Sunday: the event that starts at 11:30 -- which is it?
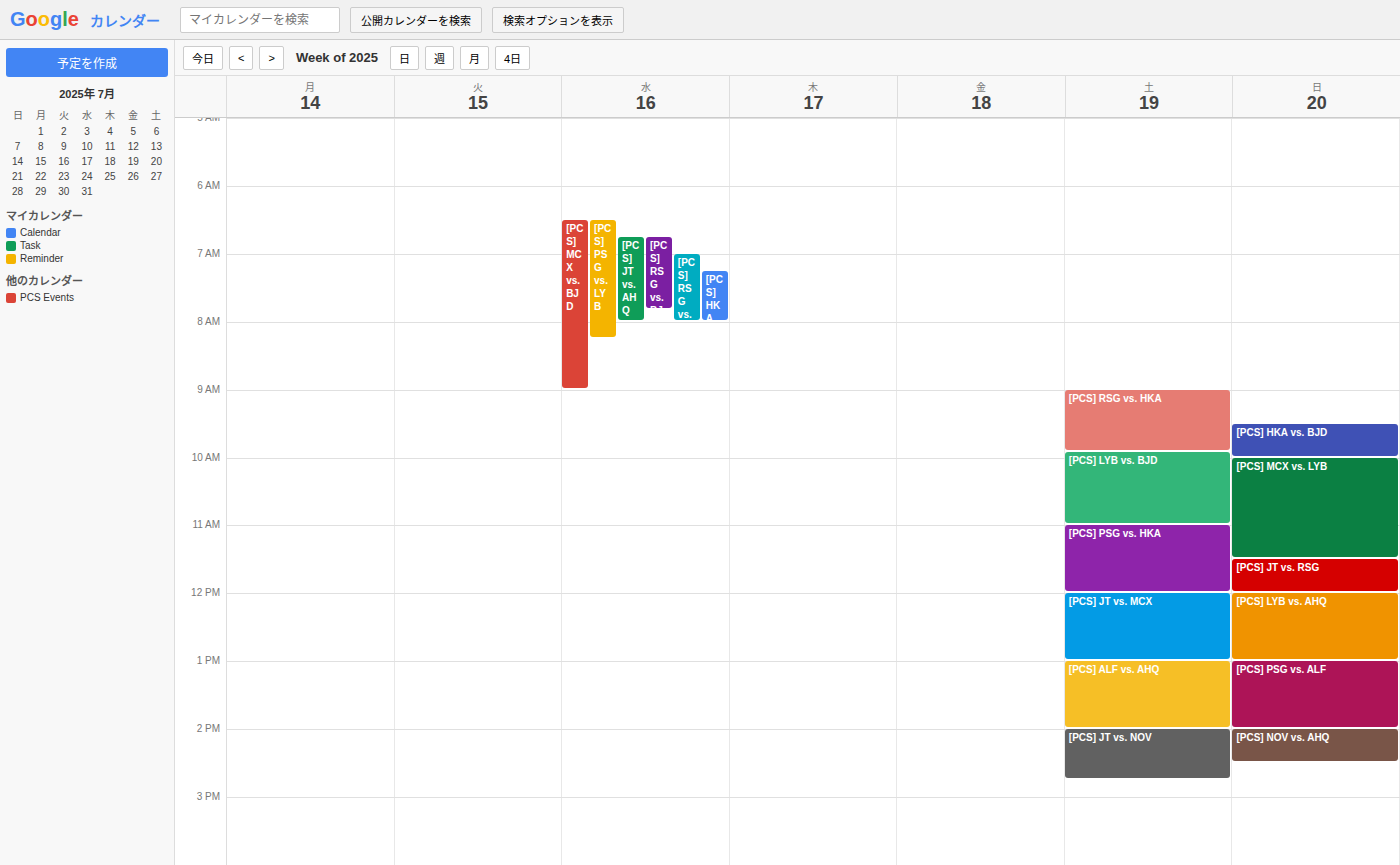
"[PCS] JT vs. RSG"